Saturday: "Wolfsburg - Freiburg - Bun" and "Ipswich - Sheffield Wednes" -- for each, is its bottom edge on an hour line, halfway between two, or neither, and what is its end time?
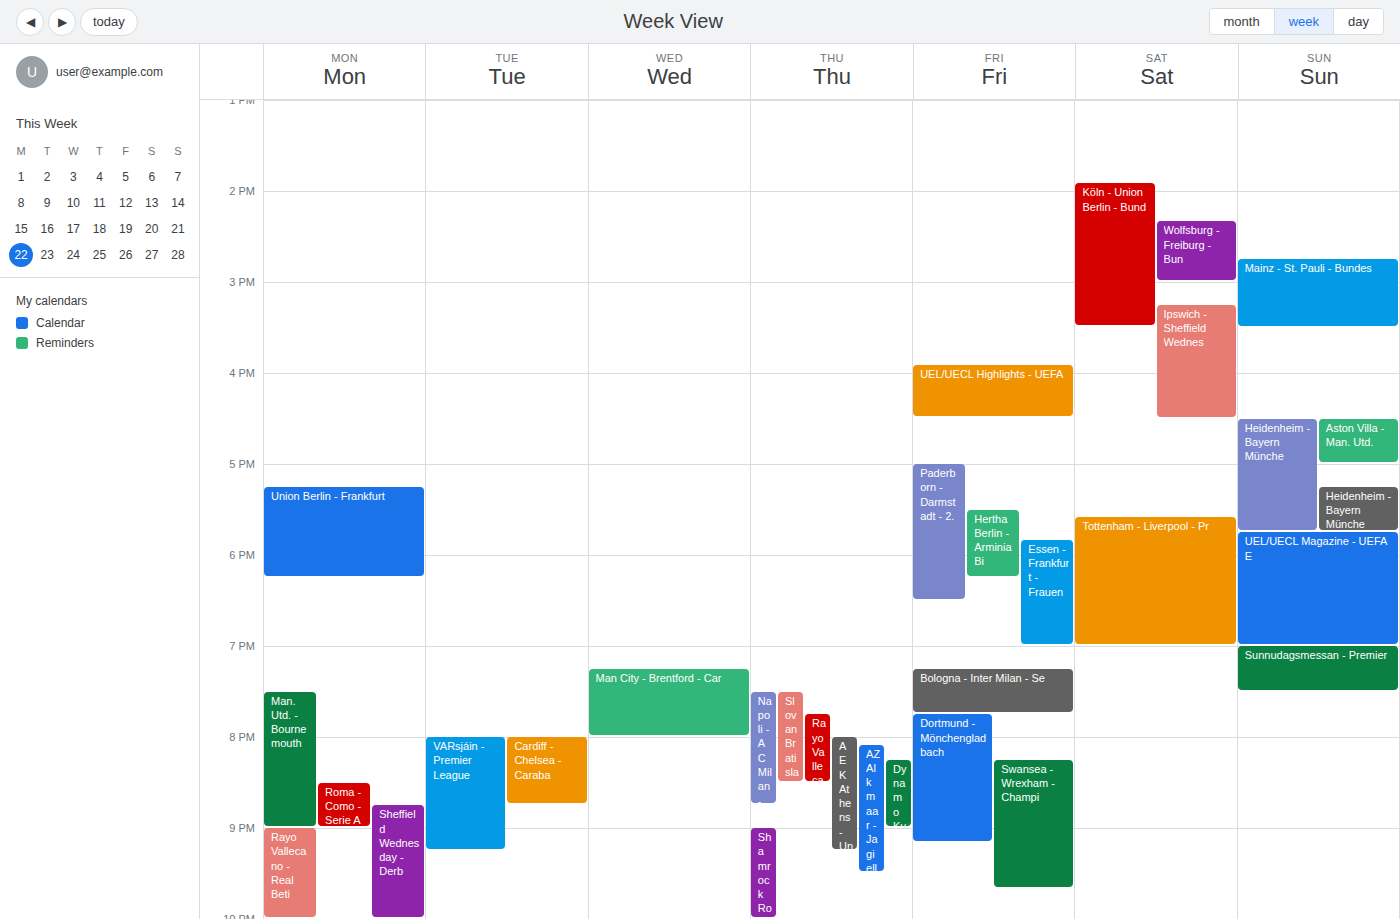
"Wolfsburg - Freiburg - Bun": 15:00, exactly on the 15:00 line. "Ipswich - Sheffield Wednes": 16:30, halfway between the 16:00 and 17:00 lines.